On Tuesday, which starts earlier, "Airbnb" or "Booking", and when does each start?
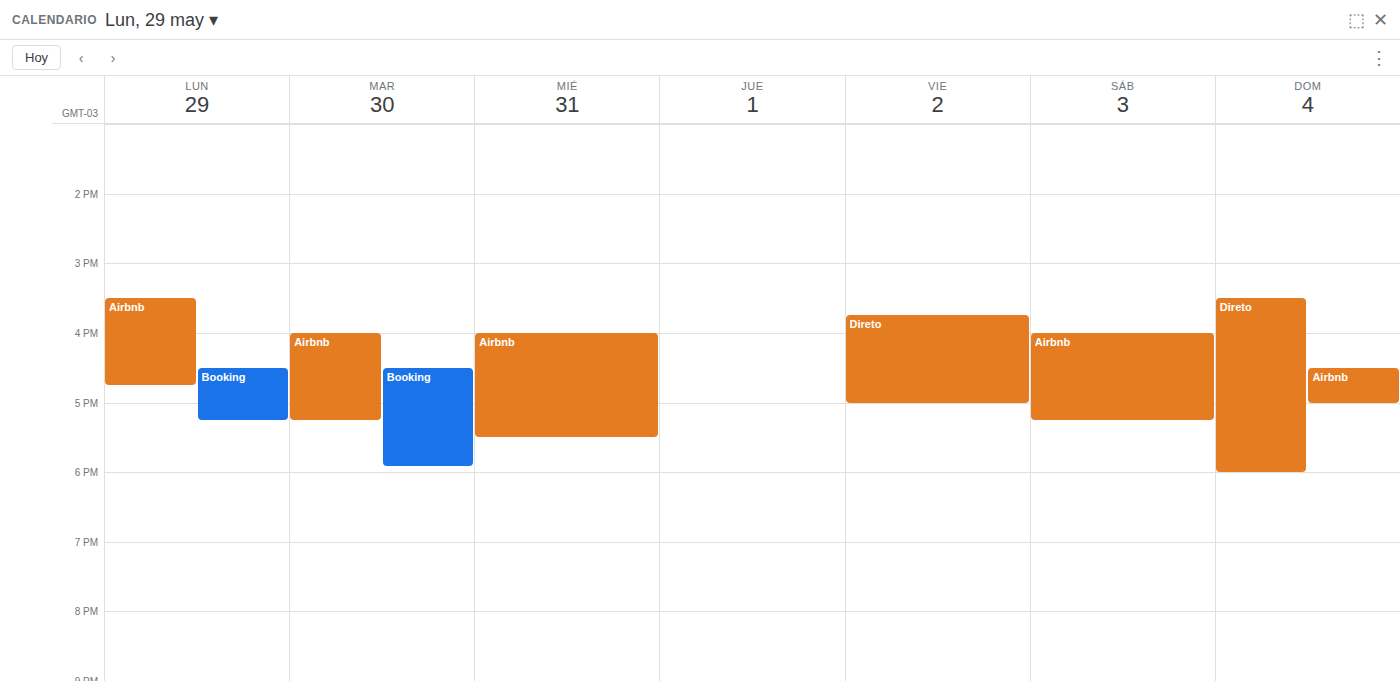
"Airbnb" 4:00 PM; "Booking" 4:30 PM.